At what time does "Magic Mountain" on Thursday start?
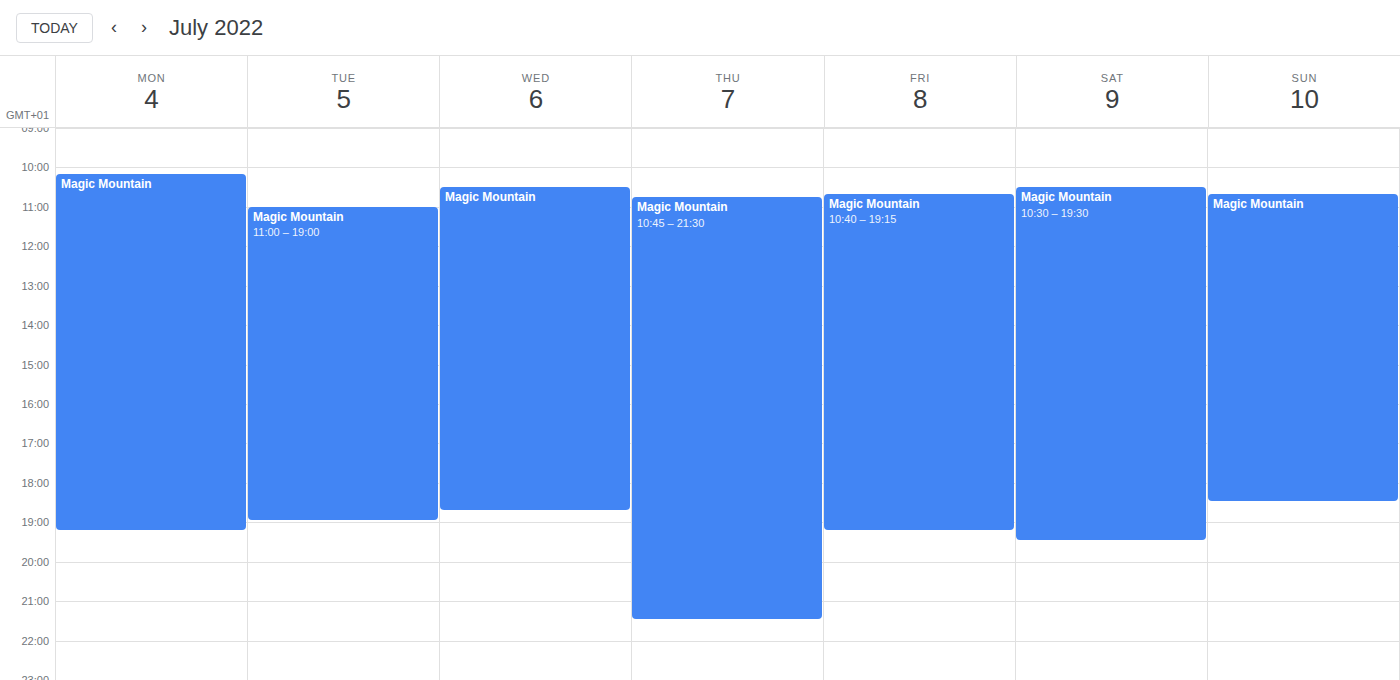
10:45 AM